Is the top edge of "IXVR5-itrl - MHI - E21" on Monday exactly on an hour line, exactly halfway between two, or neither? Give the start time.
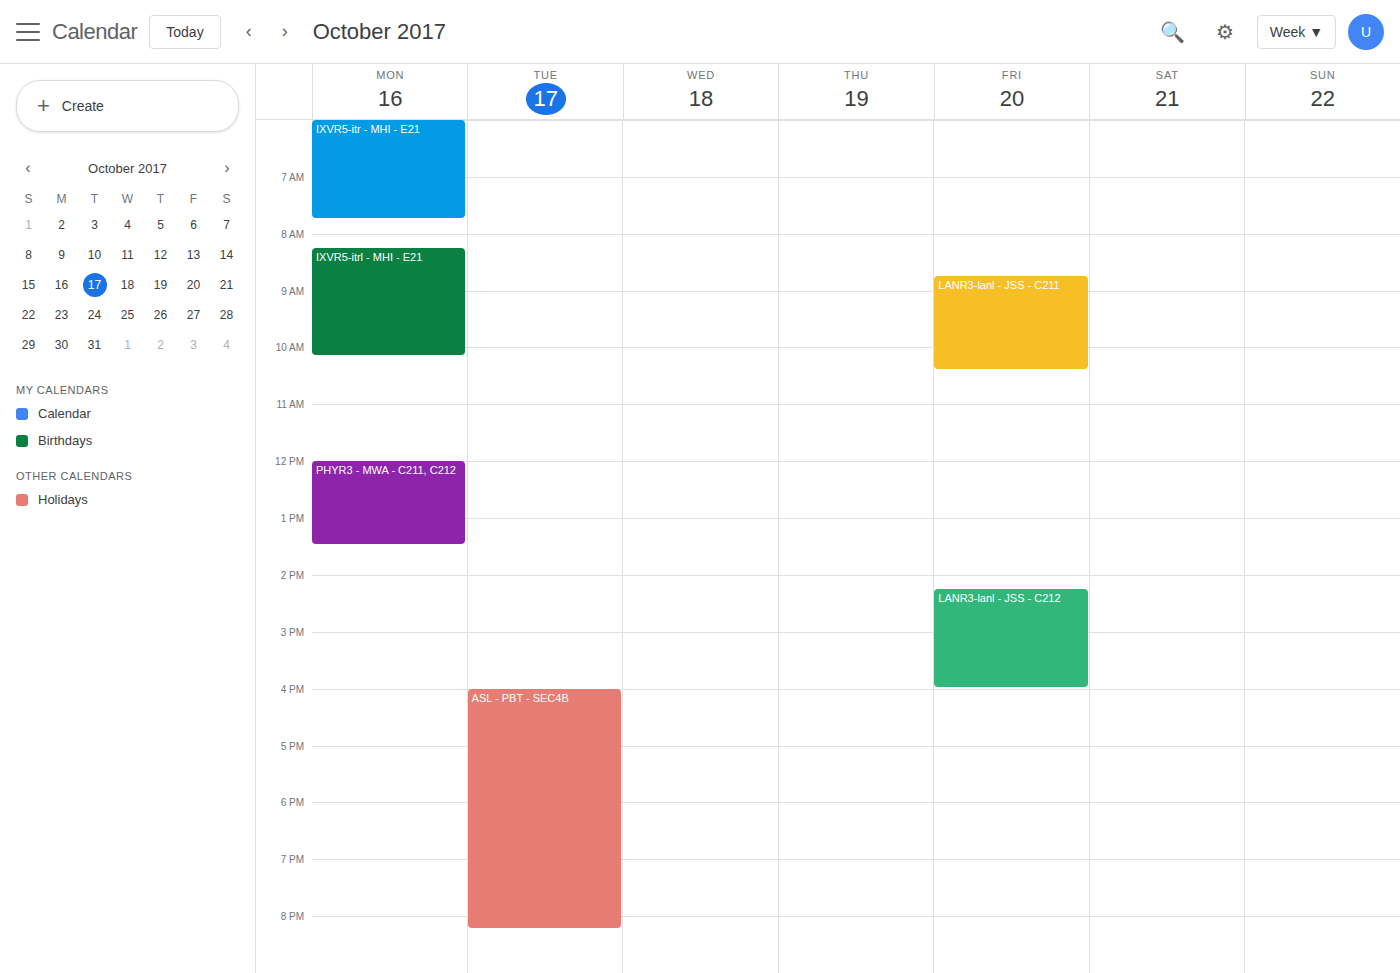
8:15 AM -- neither: a quarter of the way from the 8 AM line to the 9 AM line.